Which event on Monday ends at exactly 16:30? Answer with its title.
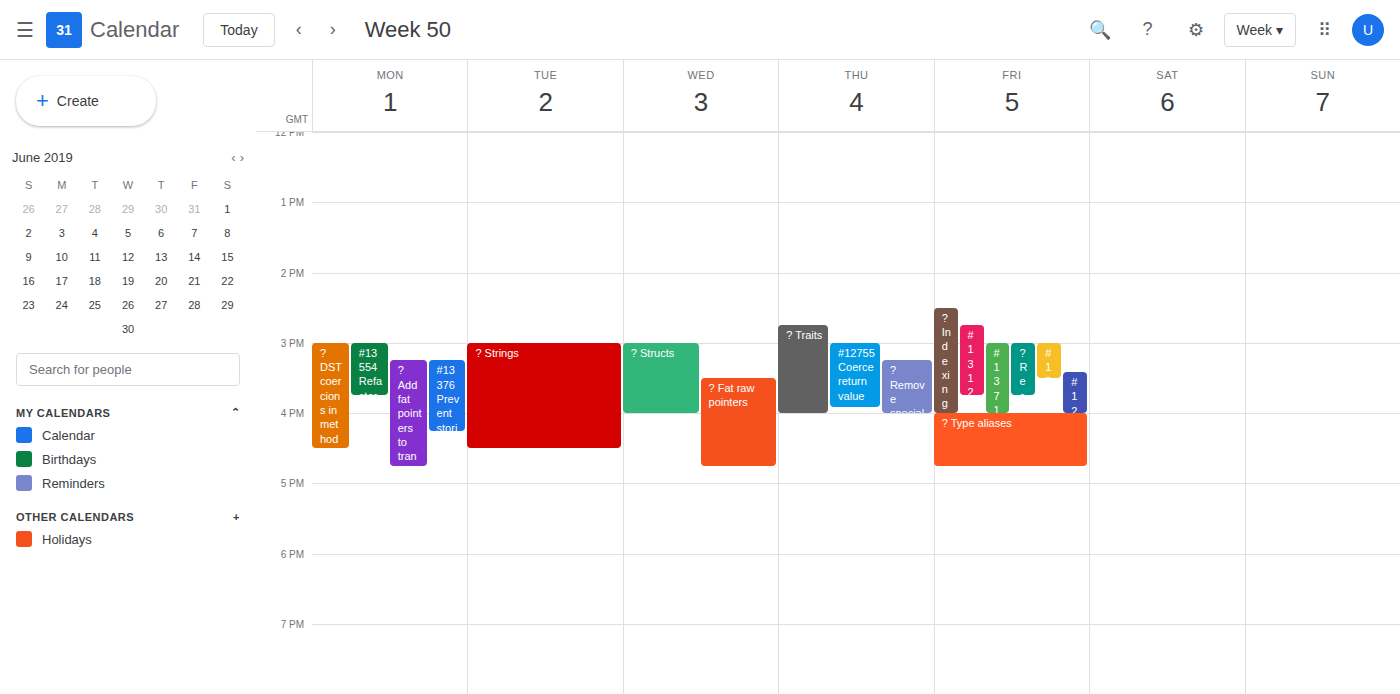
"? DST coercions in method"